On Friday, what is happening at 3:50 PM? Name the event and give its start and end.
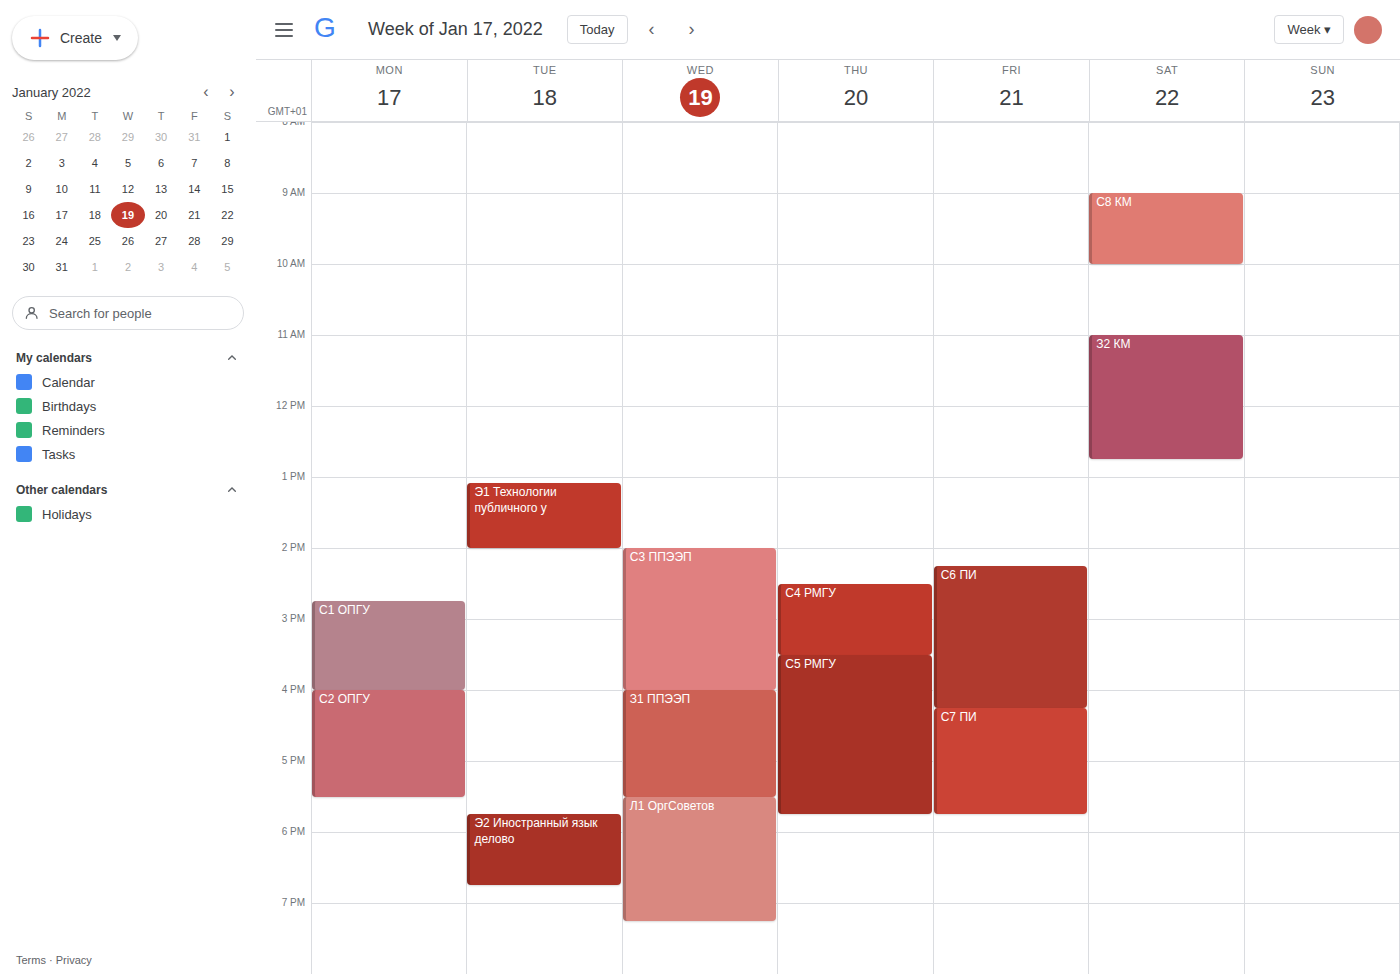
"С6 ПИ", 2:15 PM to 4:15 PM